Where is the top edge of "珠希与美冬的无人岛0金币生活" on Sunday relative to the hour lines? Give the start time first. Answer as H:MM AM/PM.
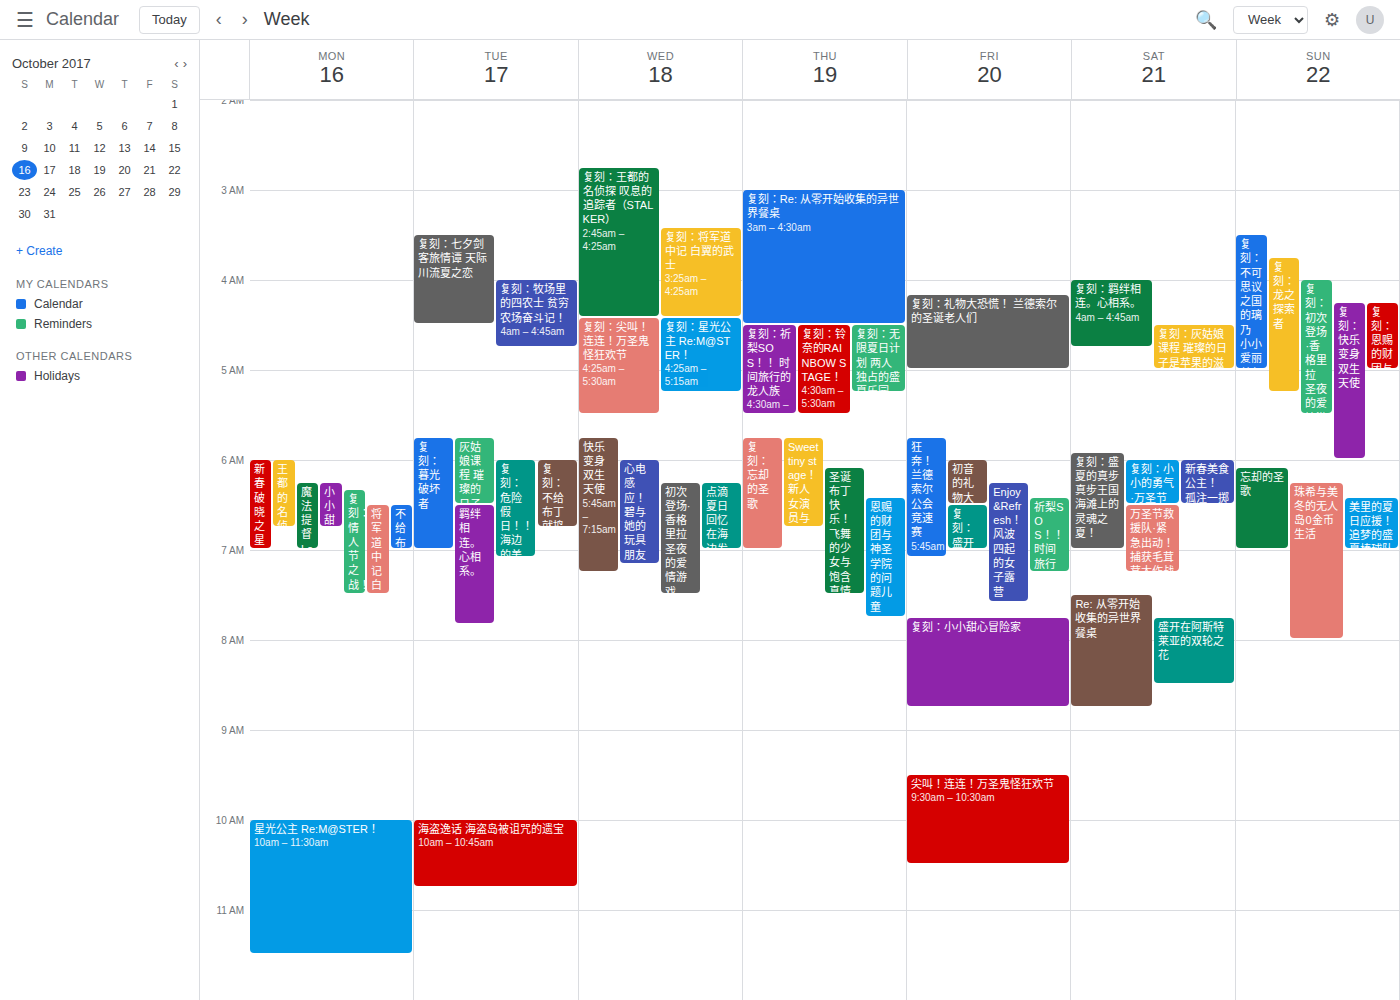
6:15 AM -- neither: a quarter of the way from the 6 AM line to the 7 AM line.